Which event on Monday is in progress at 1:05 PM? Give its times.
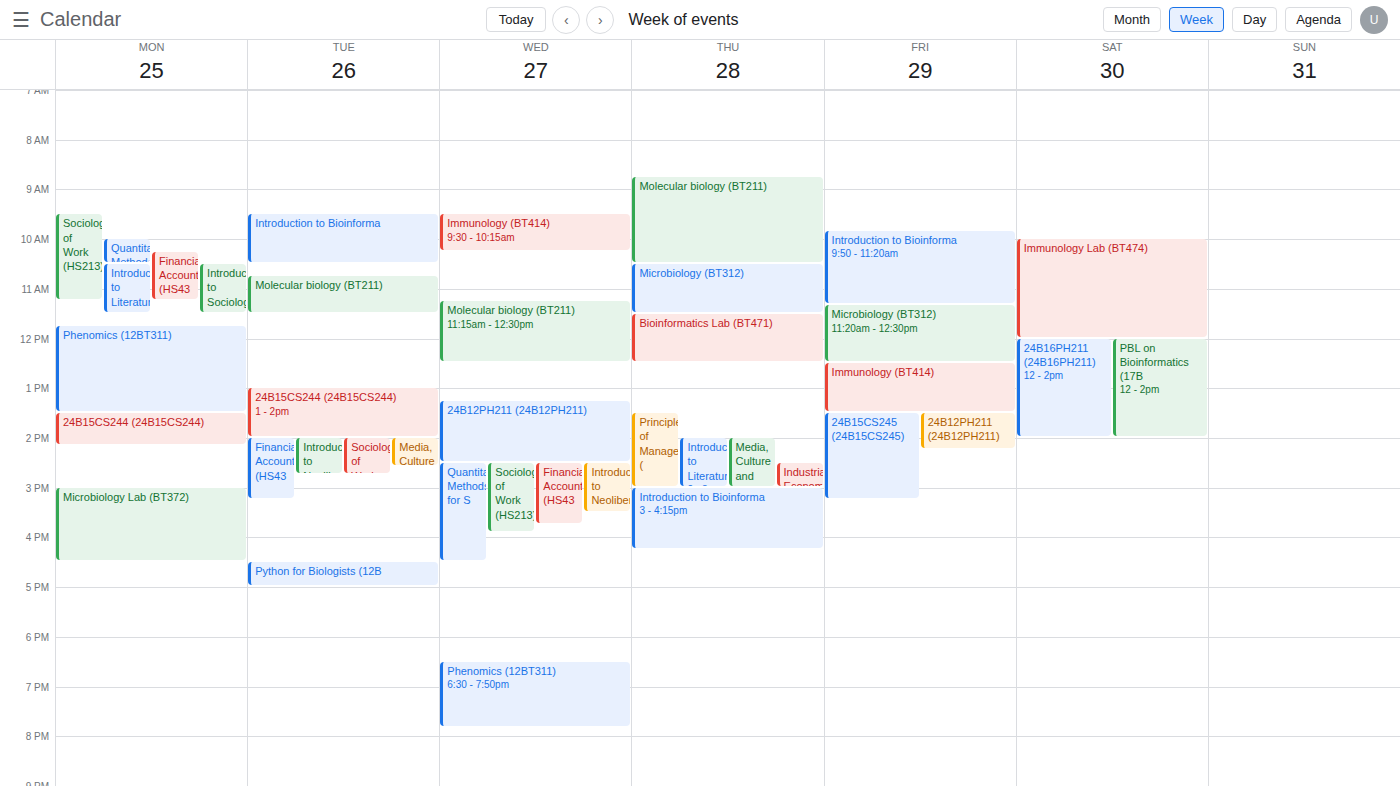
"Phenomics (12BT311)", 11:45 AM to 1:30 PM